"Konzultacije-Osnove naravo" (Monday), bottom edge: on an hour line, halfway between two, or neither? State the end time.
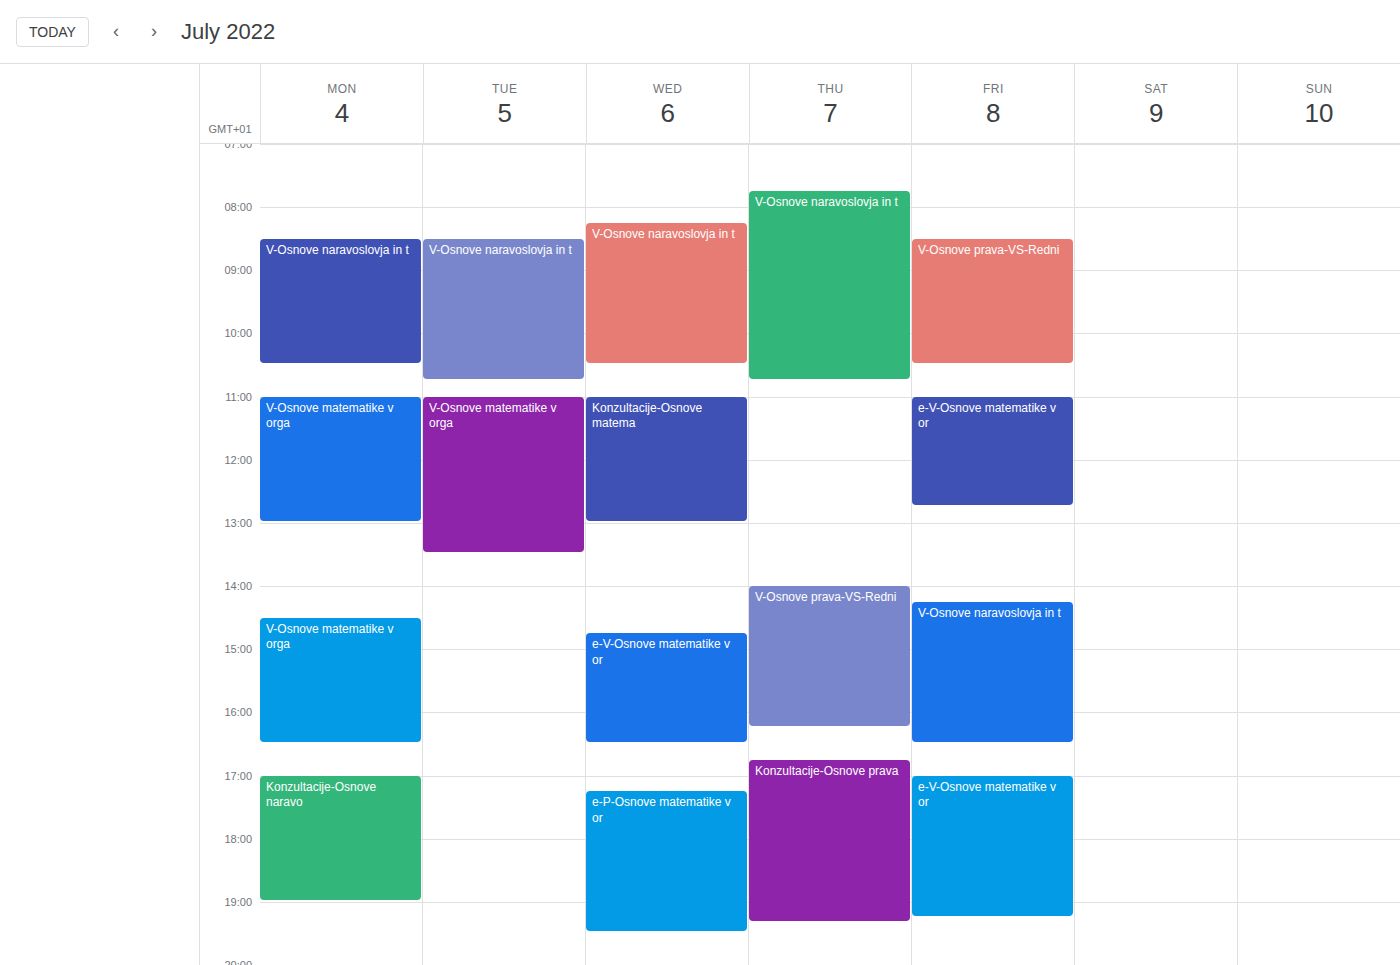
7:00 PM -- exactly on the 7 PM line.